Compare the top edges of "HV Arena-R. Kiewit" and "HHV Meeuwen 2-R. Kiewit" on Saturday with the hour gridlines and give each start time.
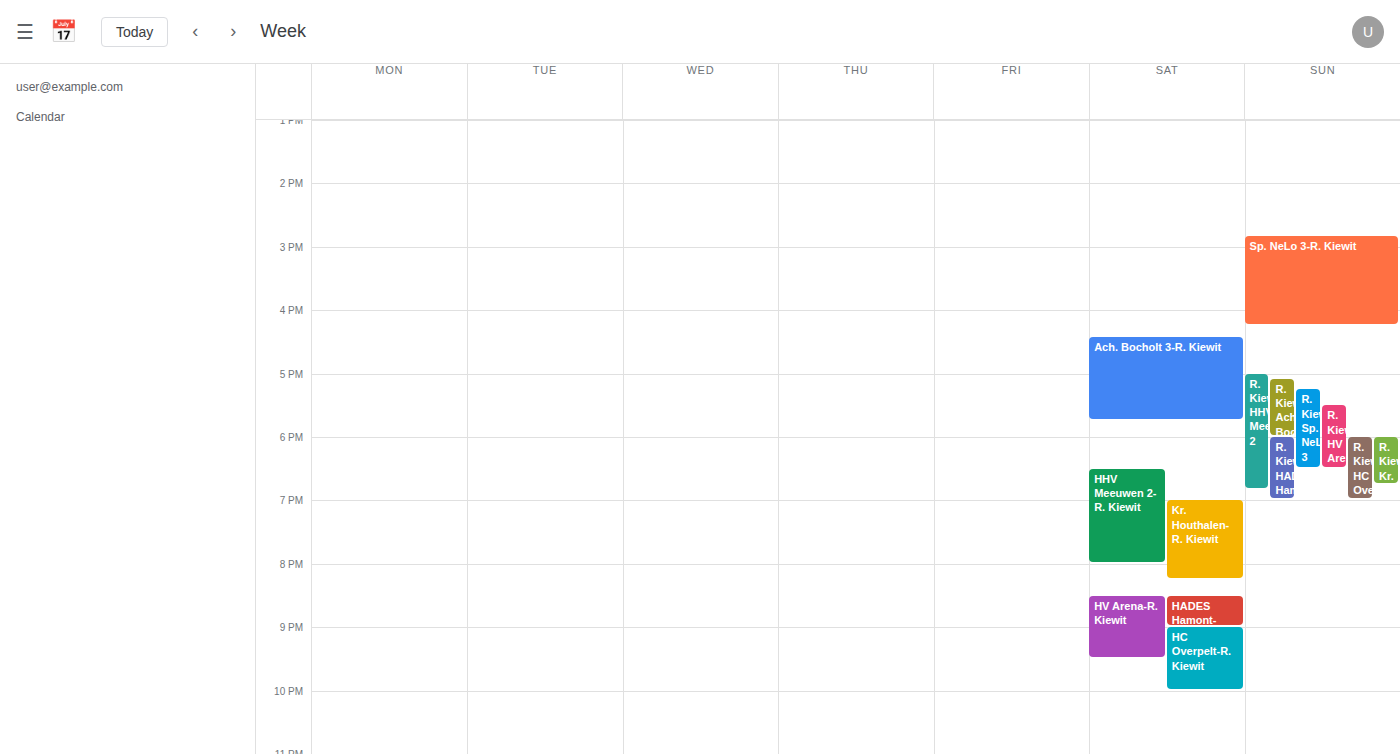
"HV Arena-R. Kiewit": 8:30 PM, halfway between the 8 PM and 9 PM lines. "HHV Meeuwen 2-R. Kiewit": 6:30 PM, halfway between the 6 PM and 7 PM lines.